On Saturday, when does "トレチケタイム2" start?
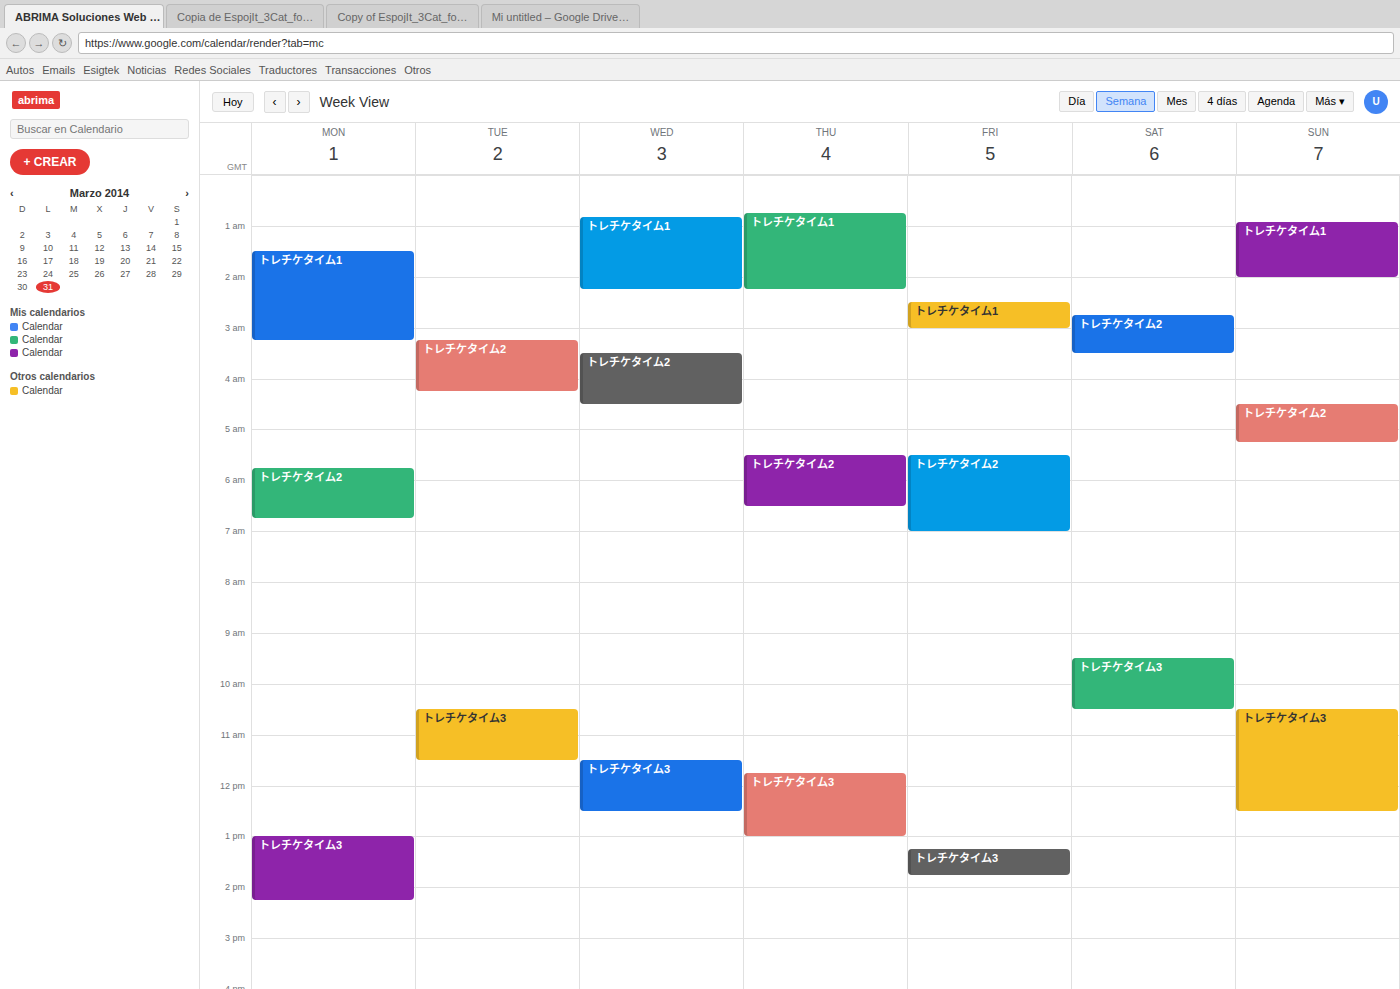
2:45 AM